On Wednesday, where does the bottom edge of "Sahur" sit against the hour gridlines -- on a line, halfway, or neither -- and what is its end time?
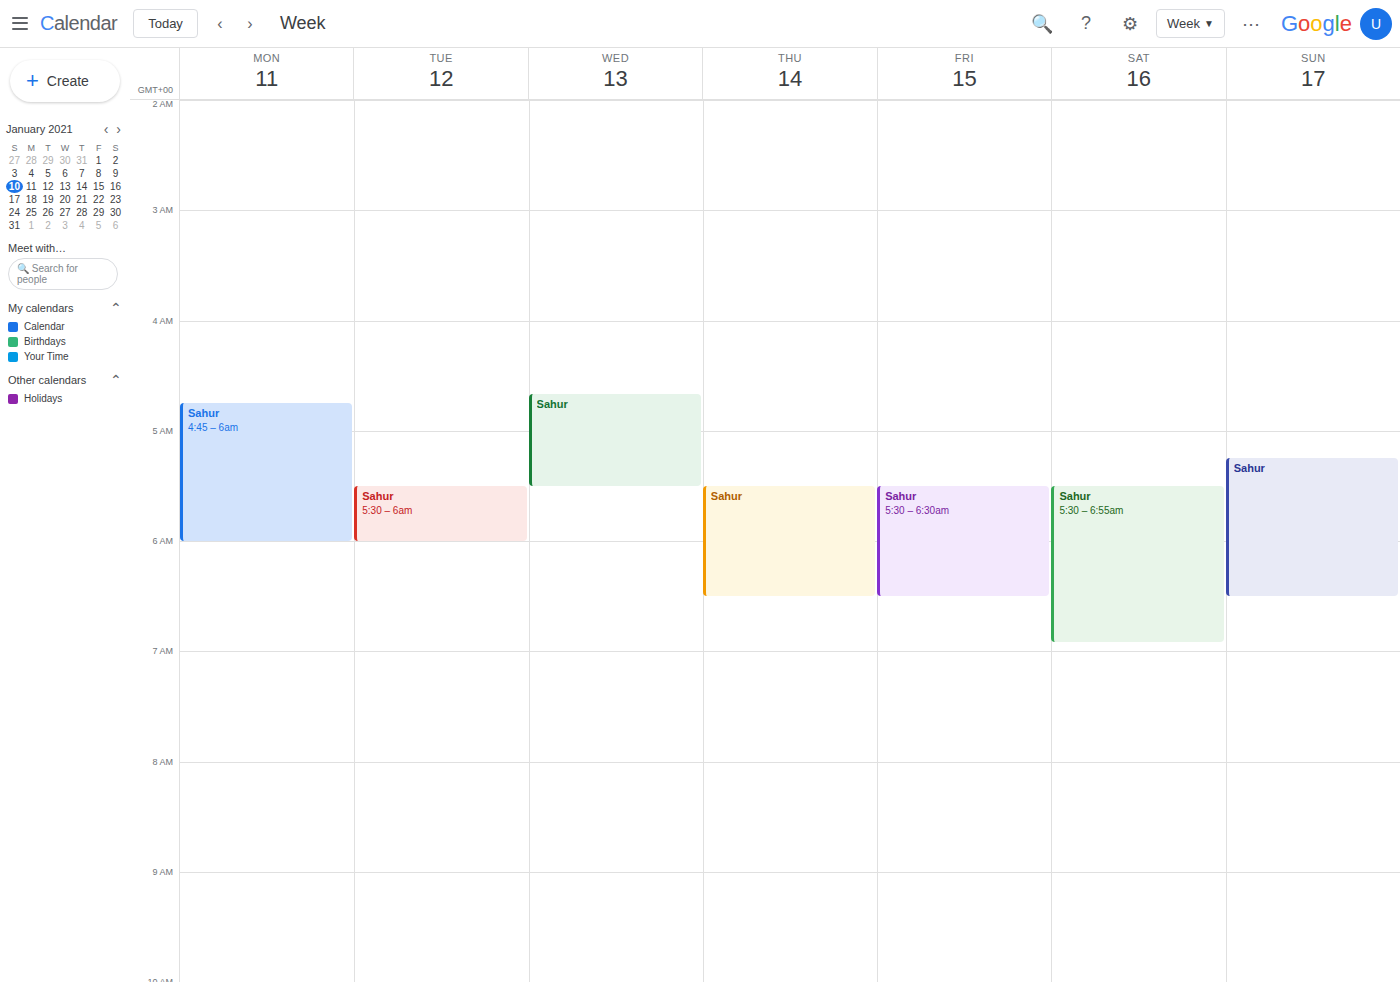
05:30 -- halfway between the 05:00 and 06:00 lines.